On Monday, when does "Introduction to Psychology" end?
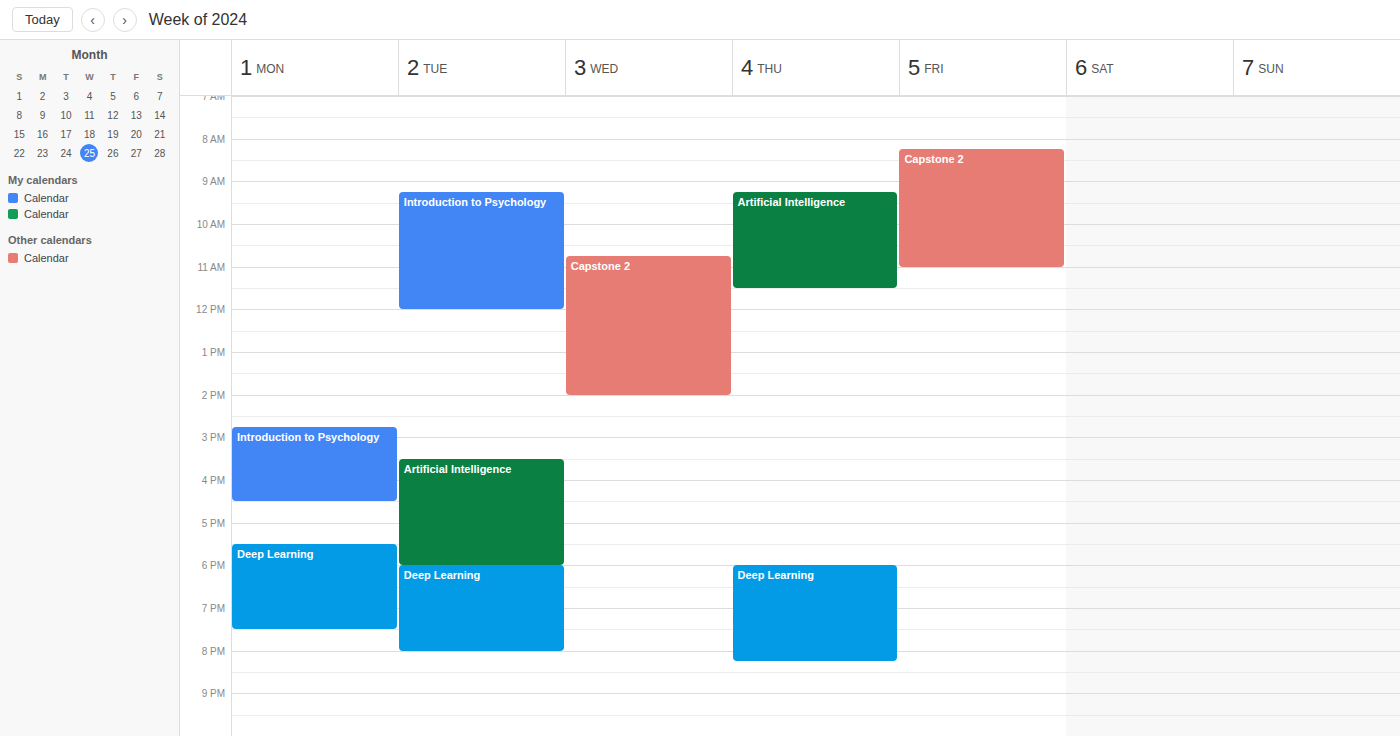
4:30 PM